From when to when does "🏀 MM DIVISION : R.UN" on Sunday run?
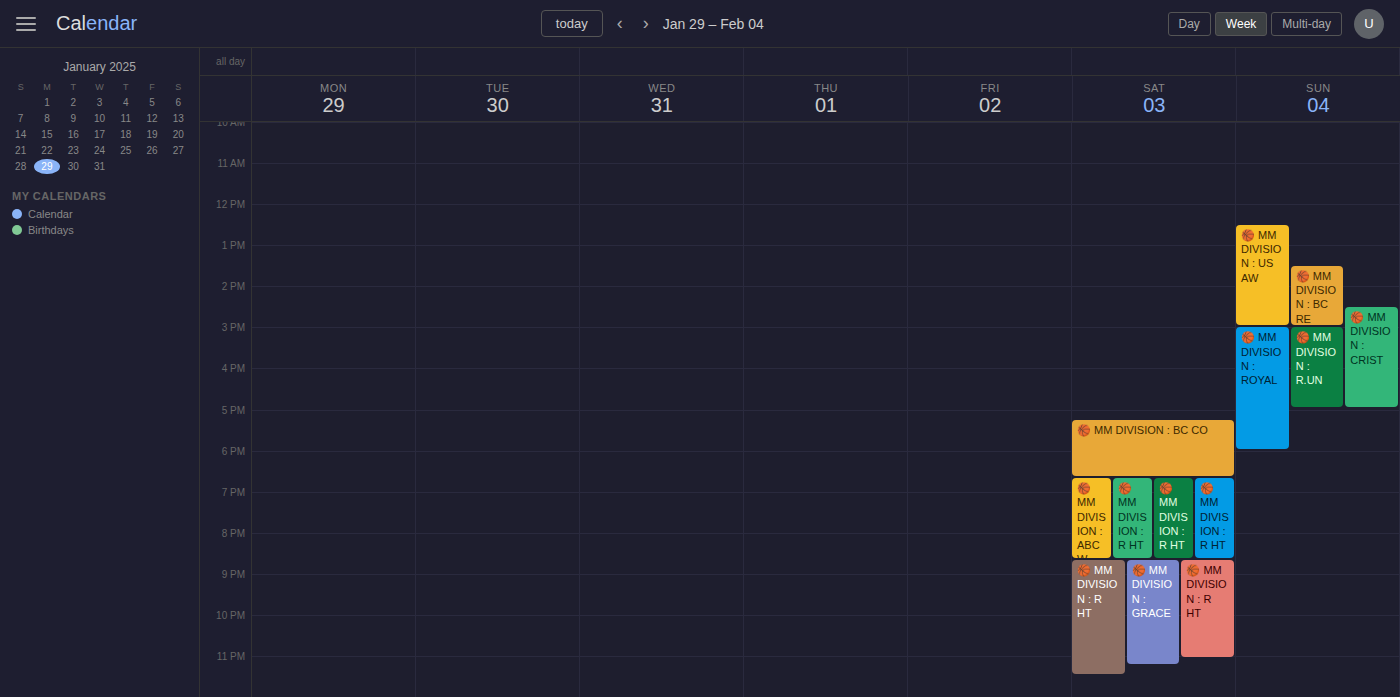
3:00 PM to 5:00 PM